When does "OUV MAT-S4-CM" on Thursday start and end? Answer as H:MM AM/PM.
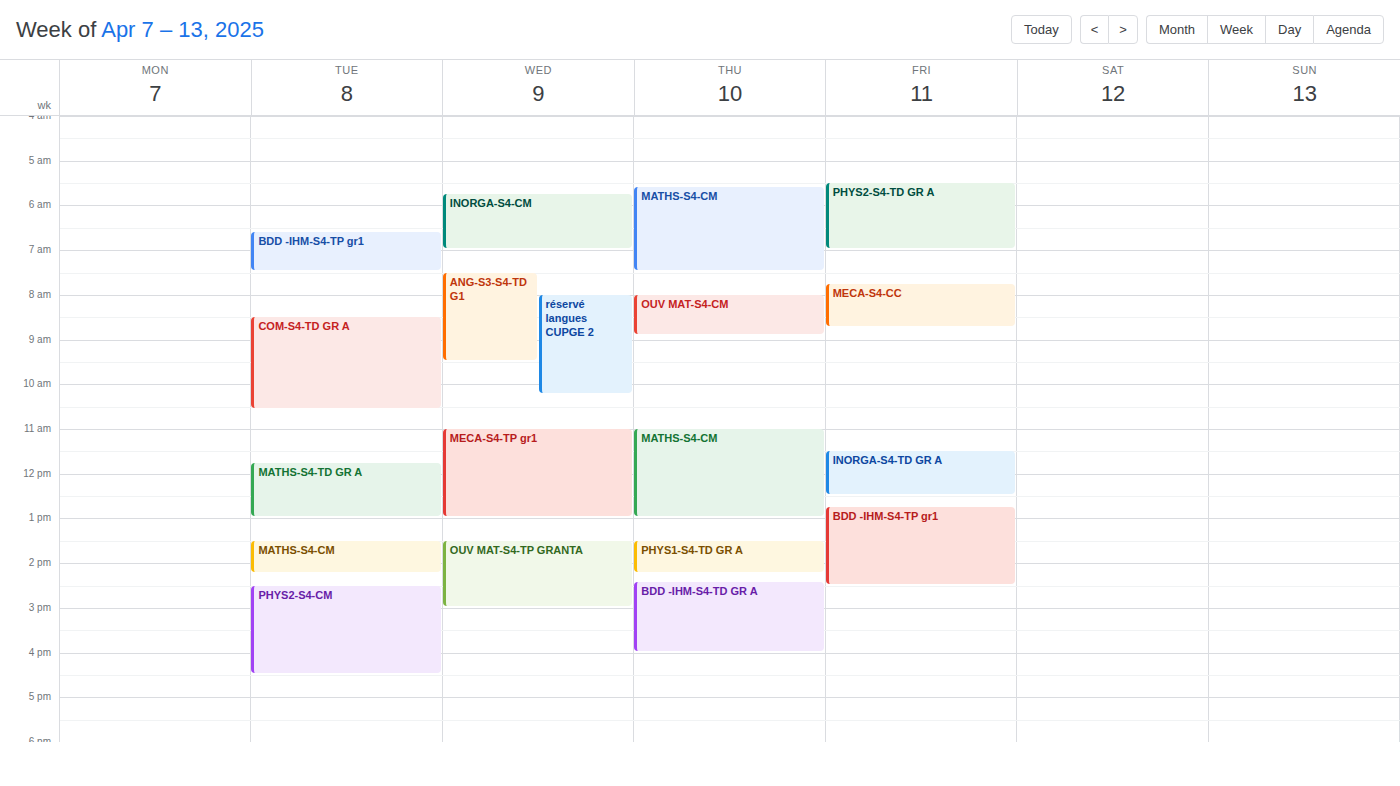
8:00 AM to 8:55 AM